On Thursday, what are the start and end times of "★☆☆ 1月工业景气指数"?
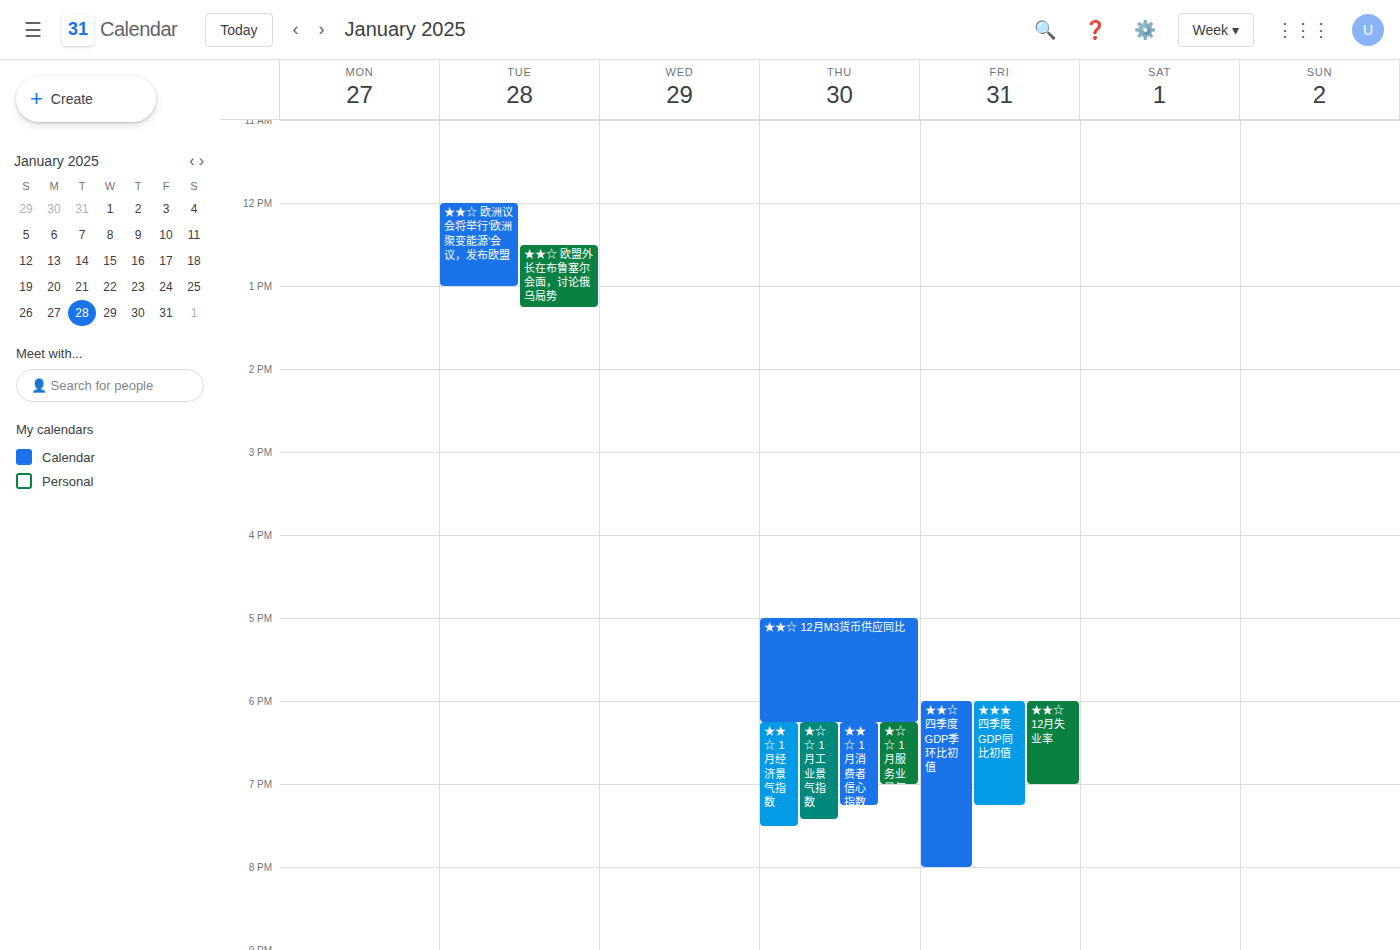
6:15 PM to 7:25 PM